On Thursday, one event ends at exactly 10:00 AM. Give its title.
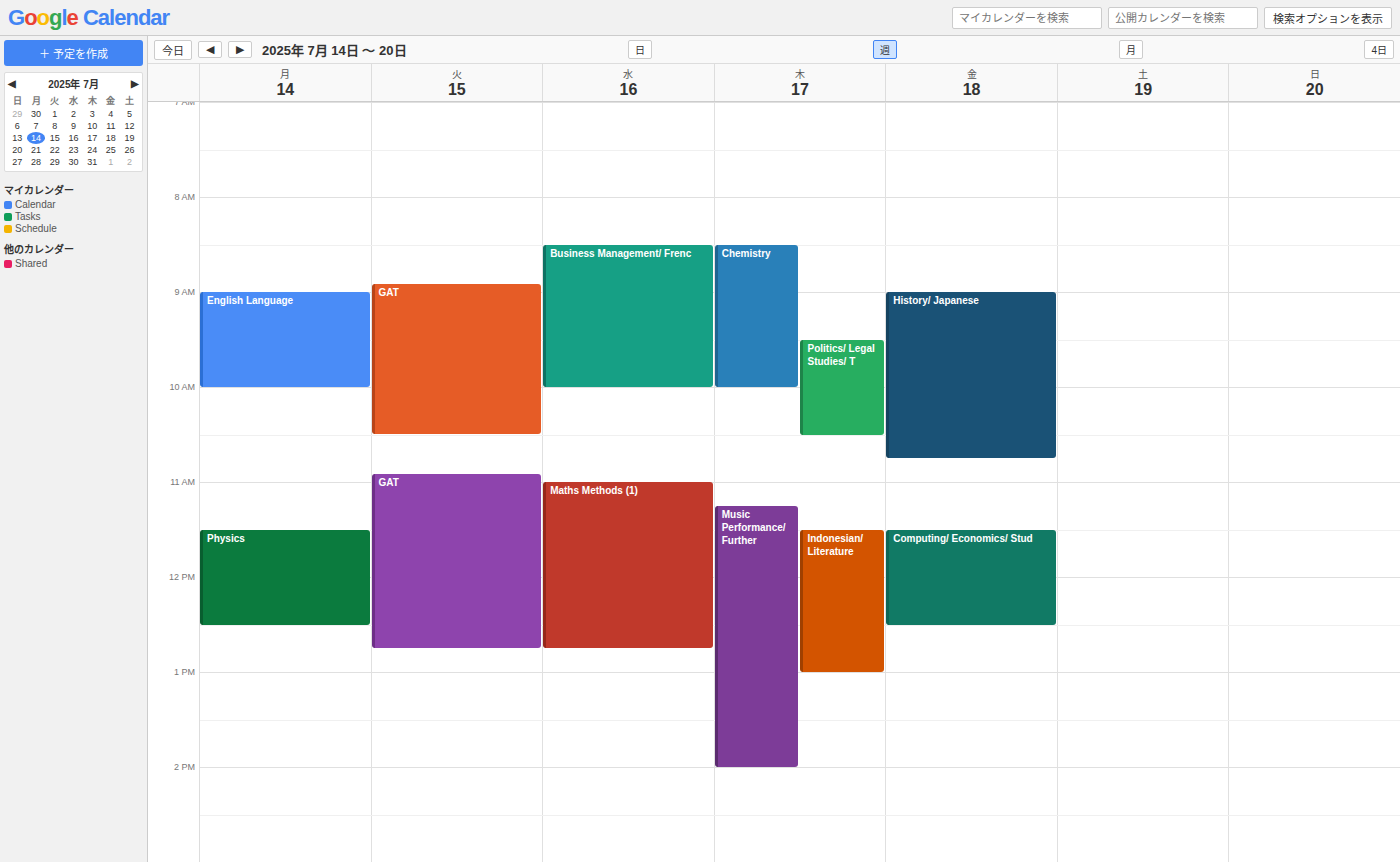
"Chemistry"